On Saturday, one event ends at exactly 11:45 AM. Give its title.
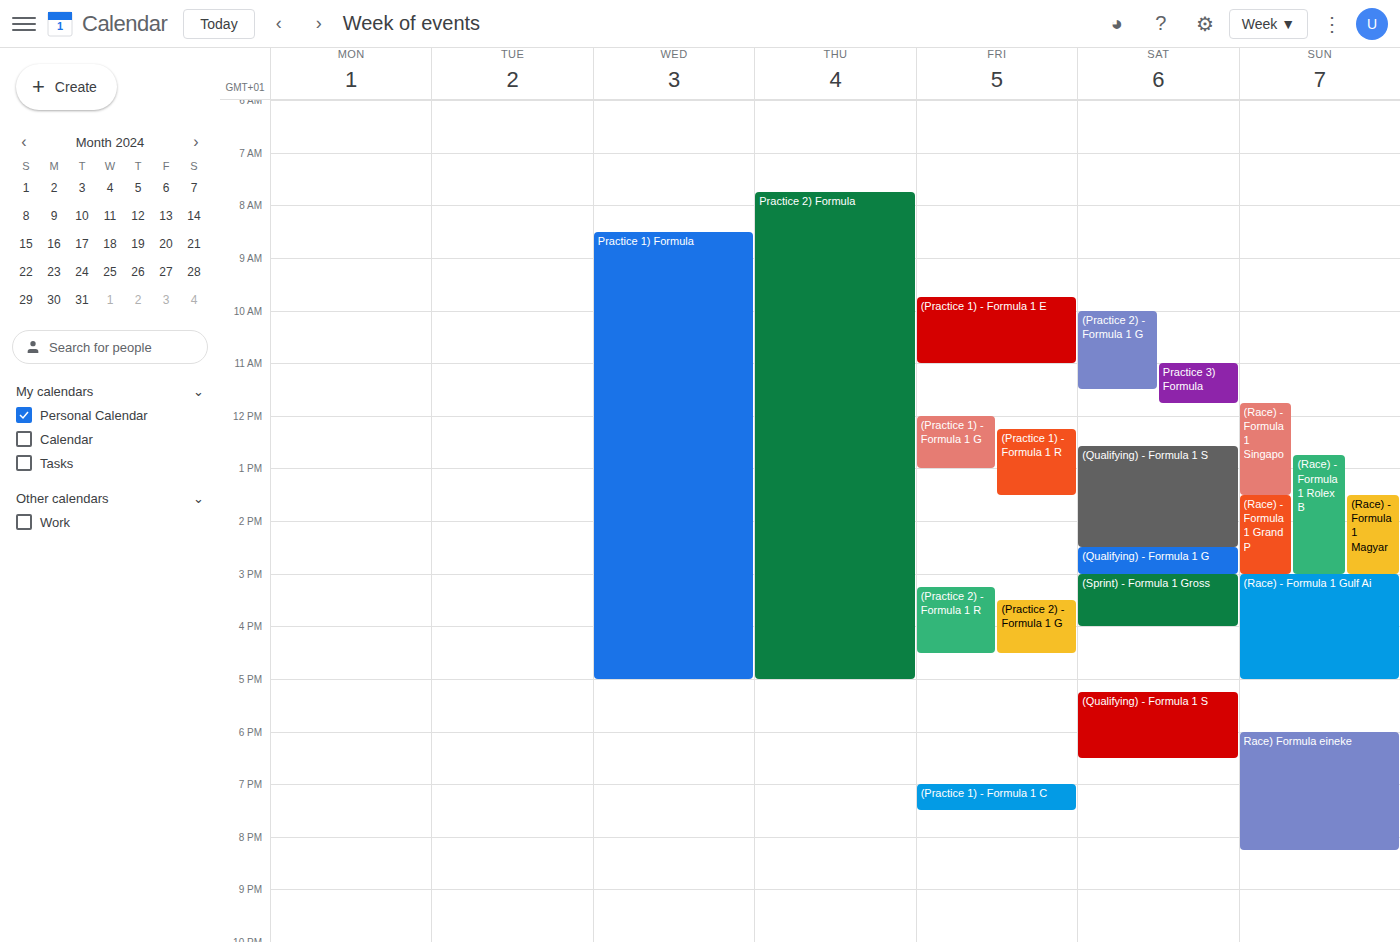
"Practice 3) Formula"